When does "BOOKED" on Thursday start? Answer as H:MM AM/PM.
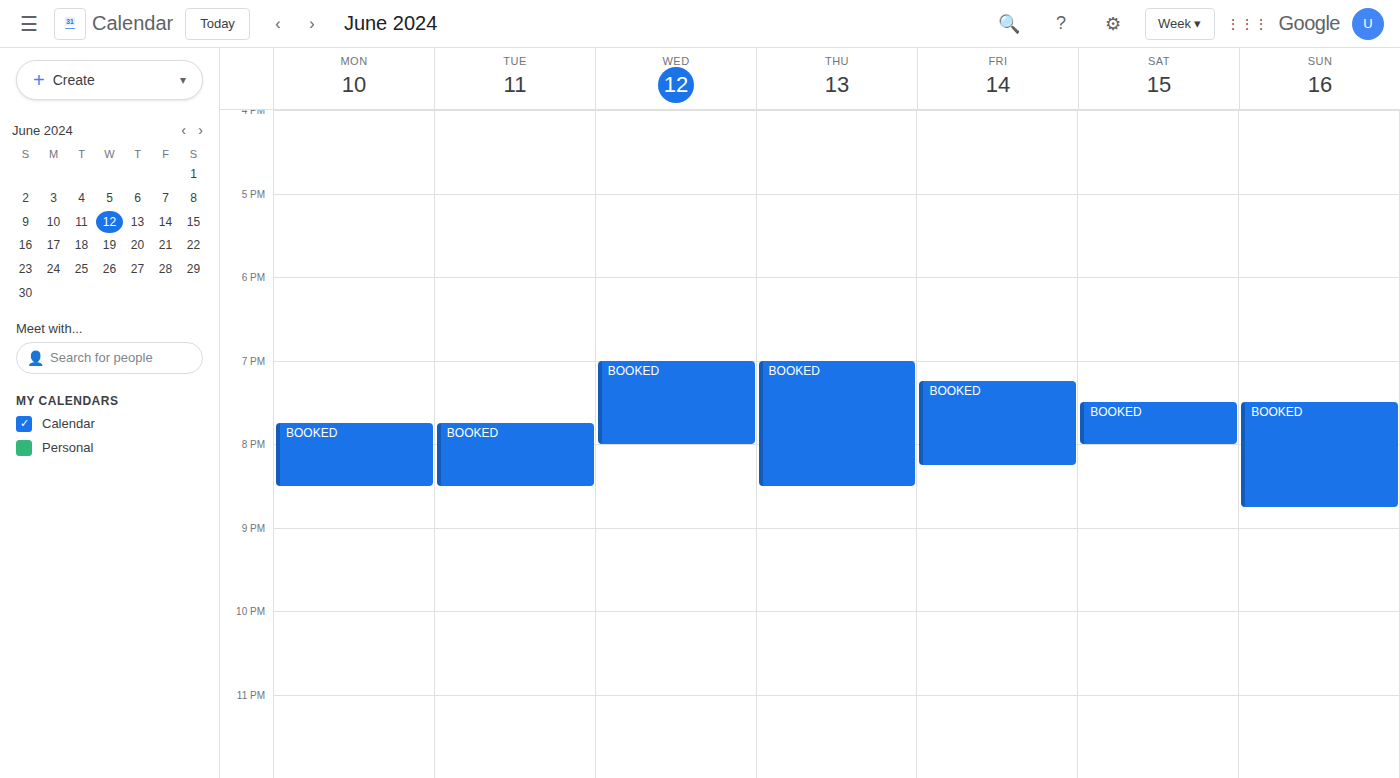
7:00 PM